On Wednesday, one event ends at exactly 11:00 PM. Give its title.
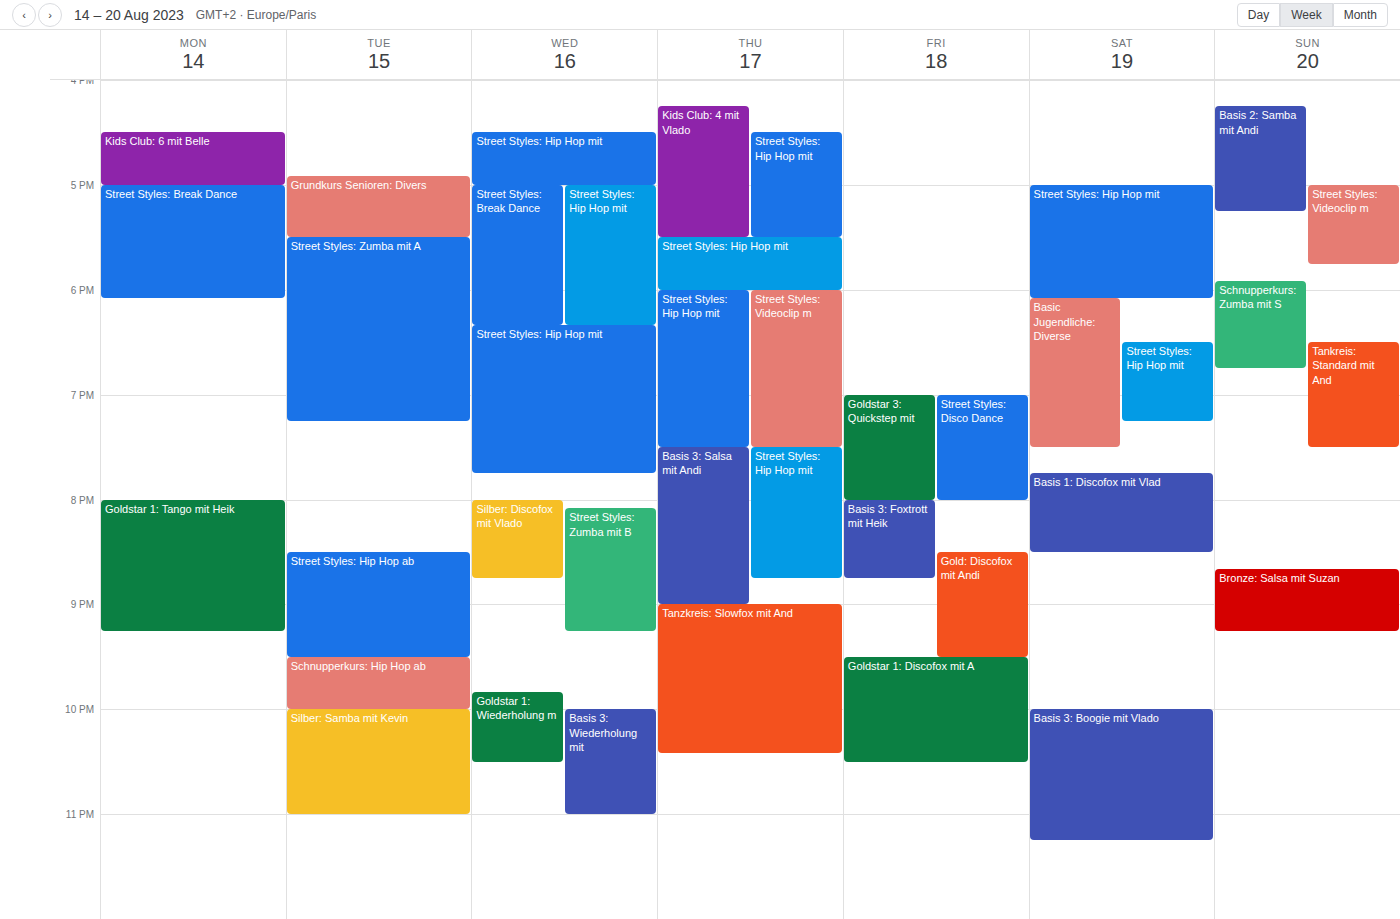
"Basis 3: Wiederholung mit"